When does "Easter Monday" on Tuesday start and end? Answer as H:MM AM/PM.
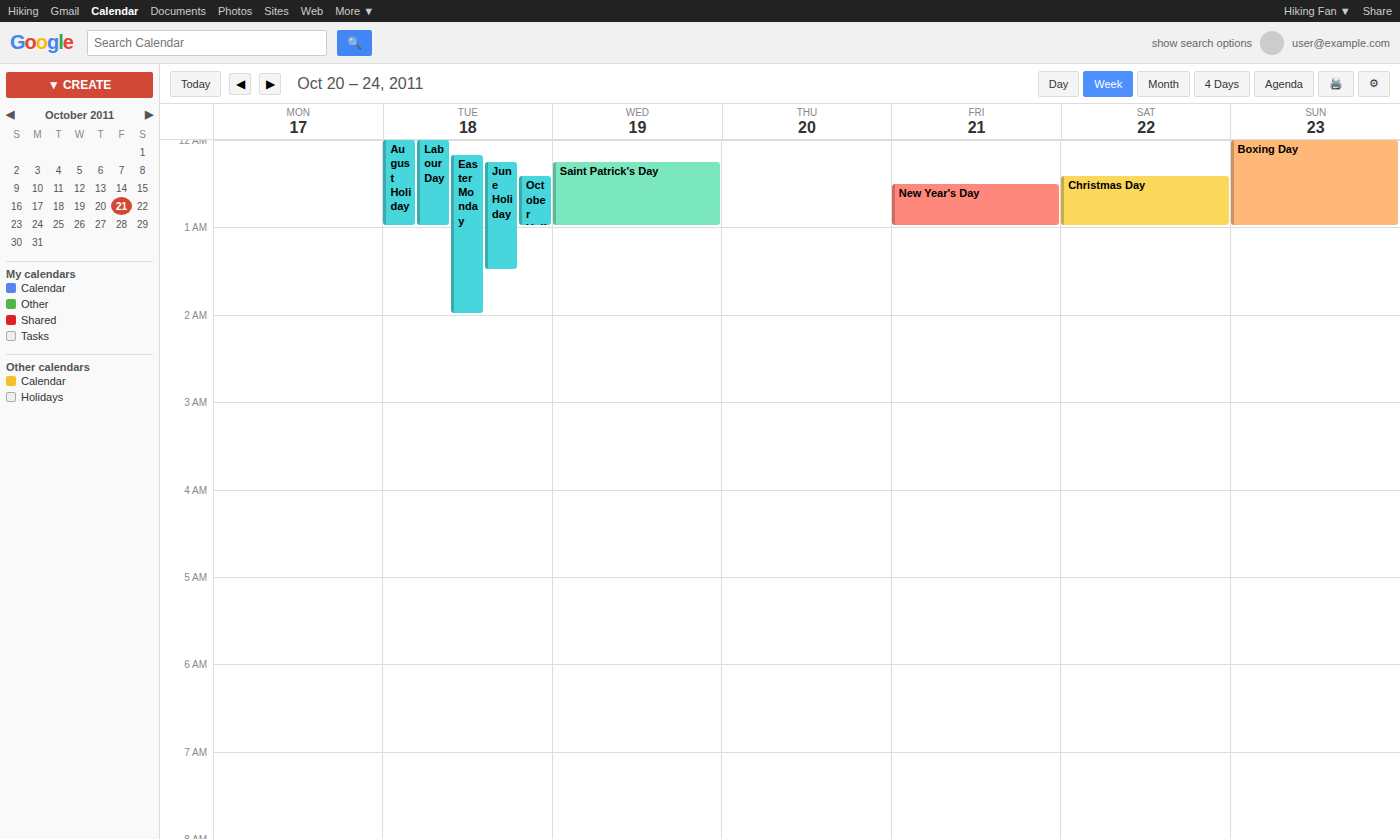
12:10 AM to 2:00 AM